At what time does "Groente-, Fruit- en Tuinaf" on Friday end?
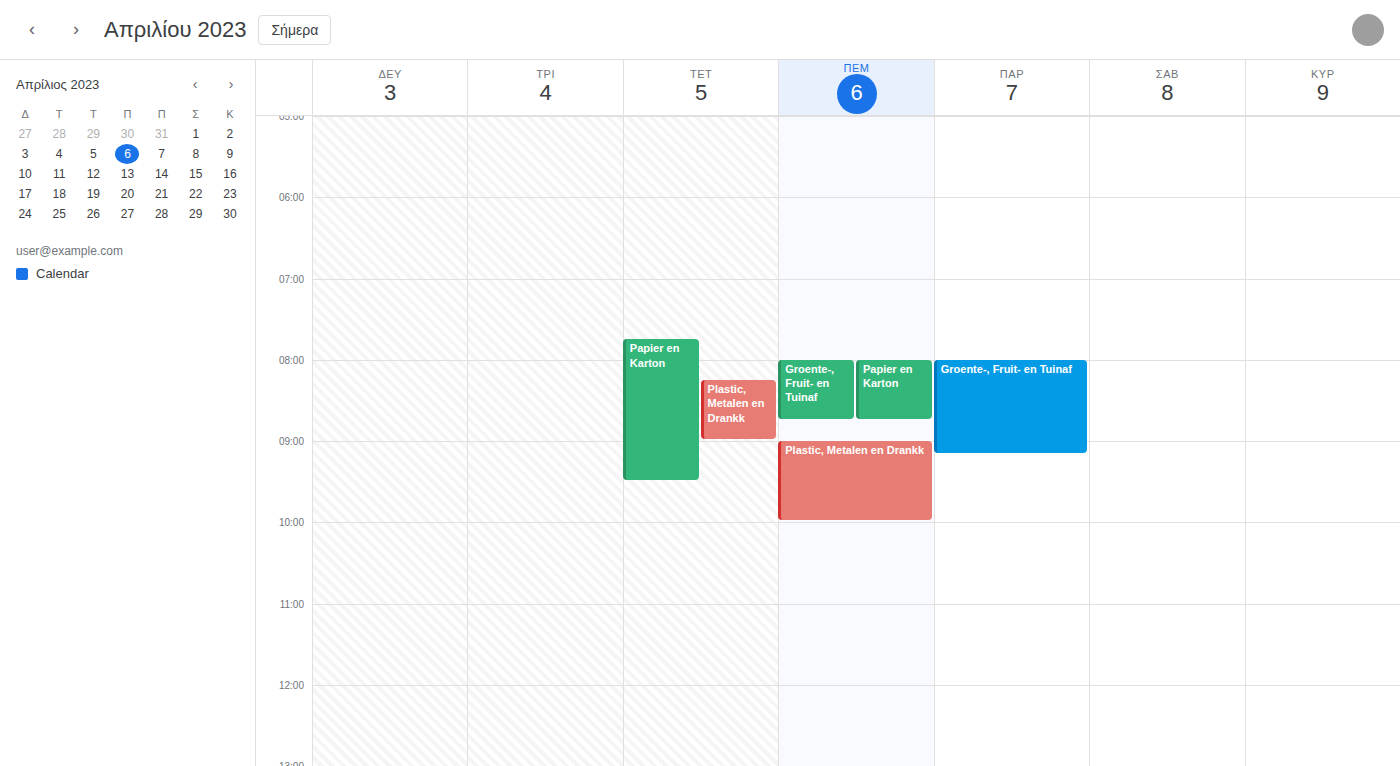
9:10 AM